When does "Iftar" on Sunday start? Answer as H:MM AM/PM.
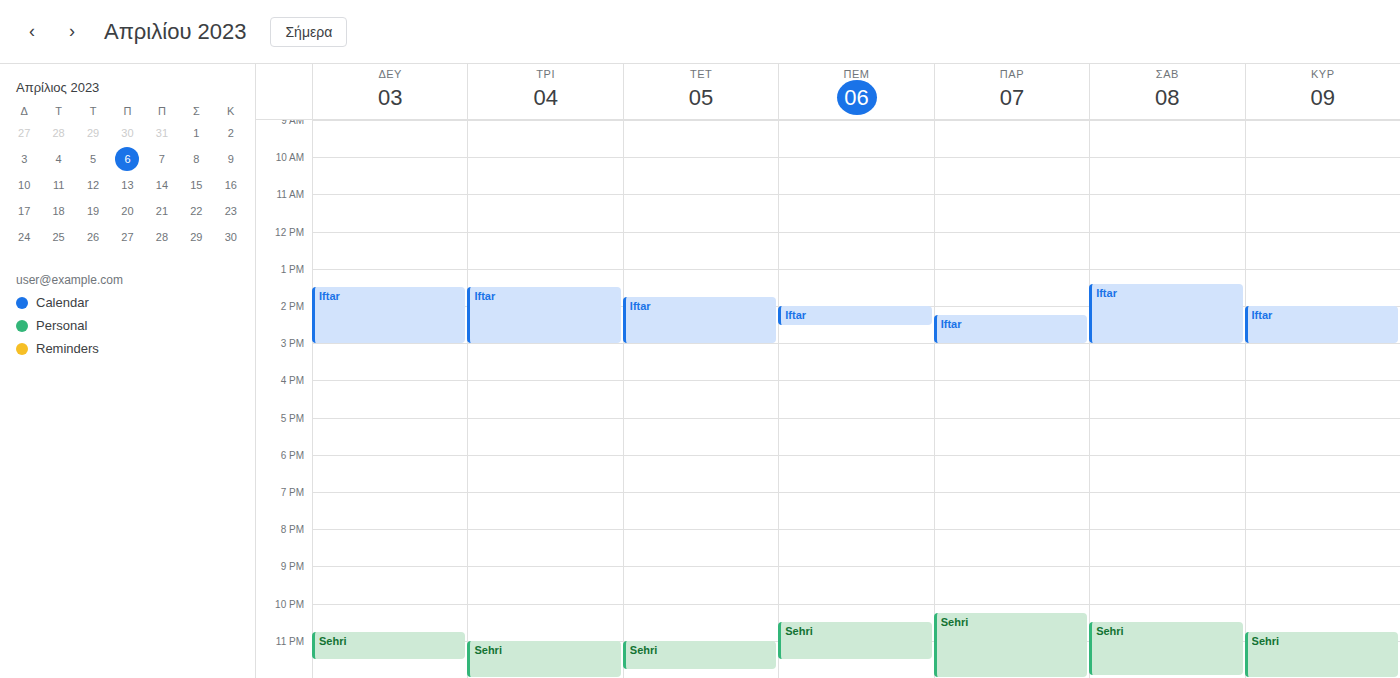
2:00 PM